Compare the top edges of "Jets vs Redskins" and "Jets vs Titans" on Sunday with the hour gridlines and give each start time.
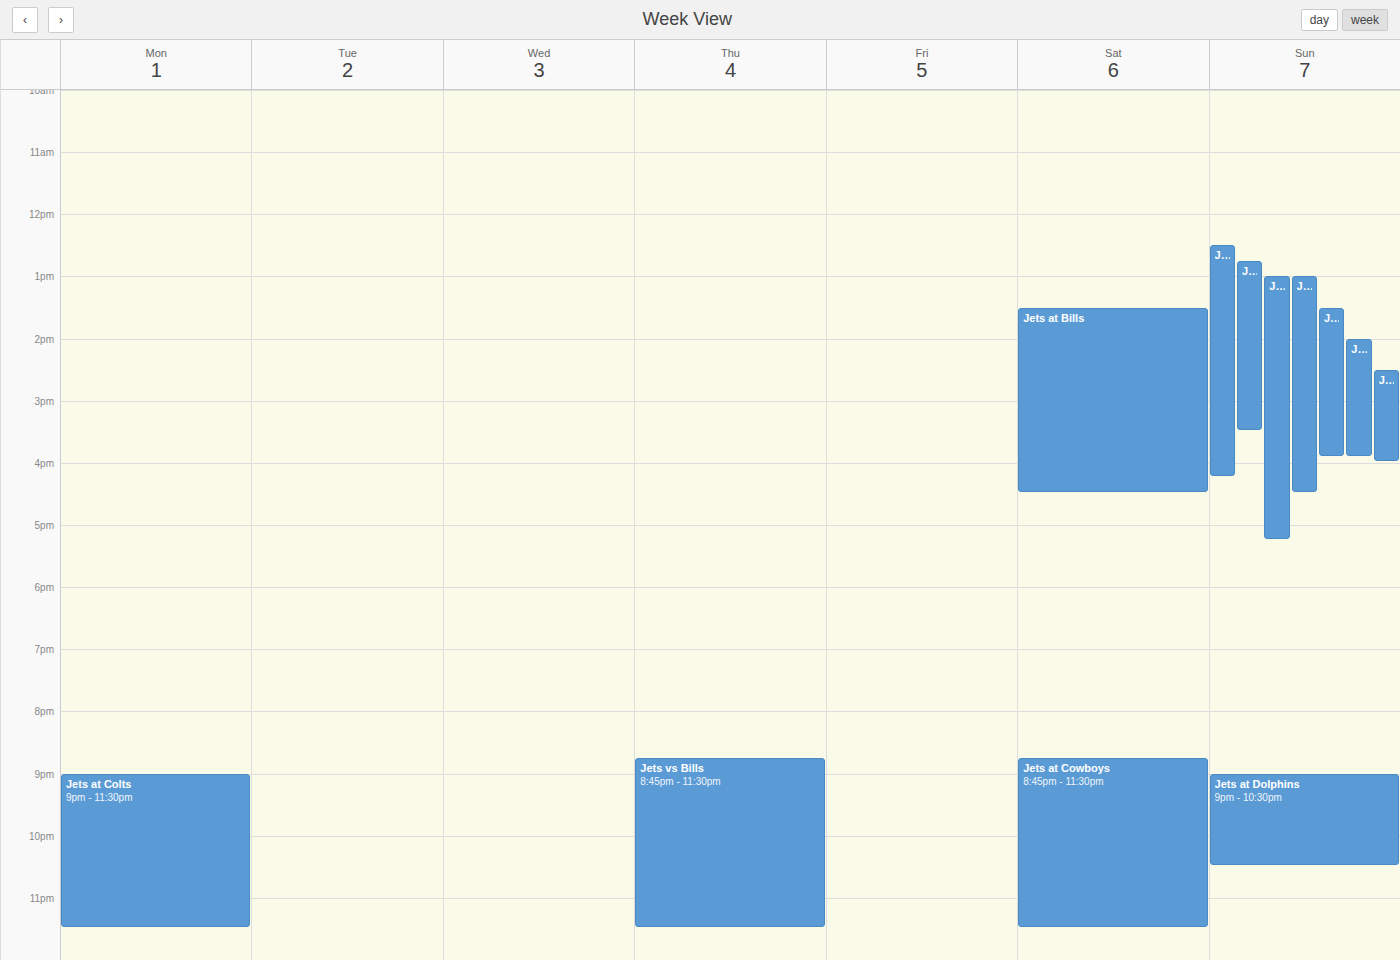
"Jets vs Redskins": 1:00 PM, exactly on the 1 PM line. "Jets vs Titans": 2:00 PM, exactly on the 2 PM line.